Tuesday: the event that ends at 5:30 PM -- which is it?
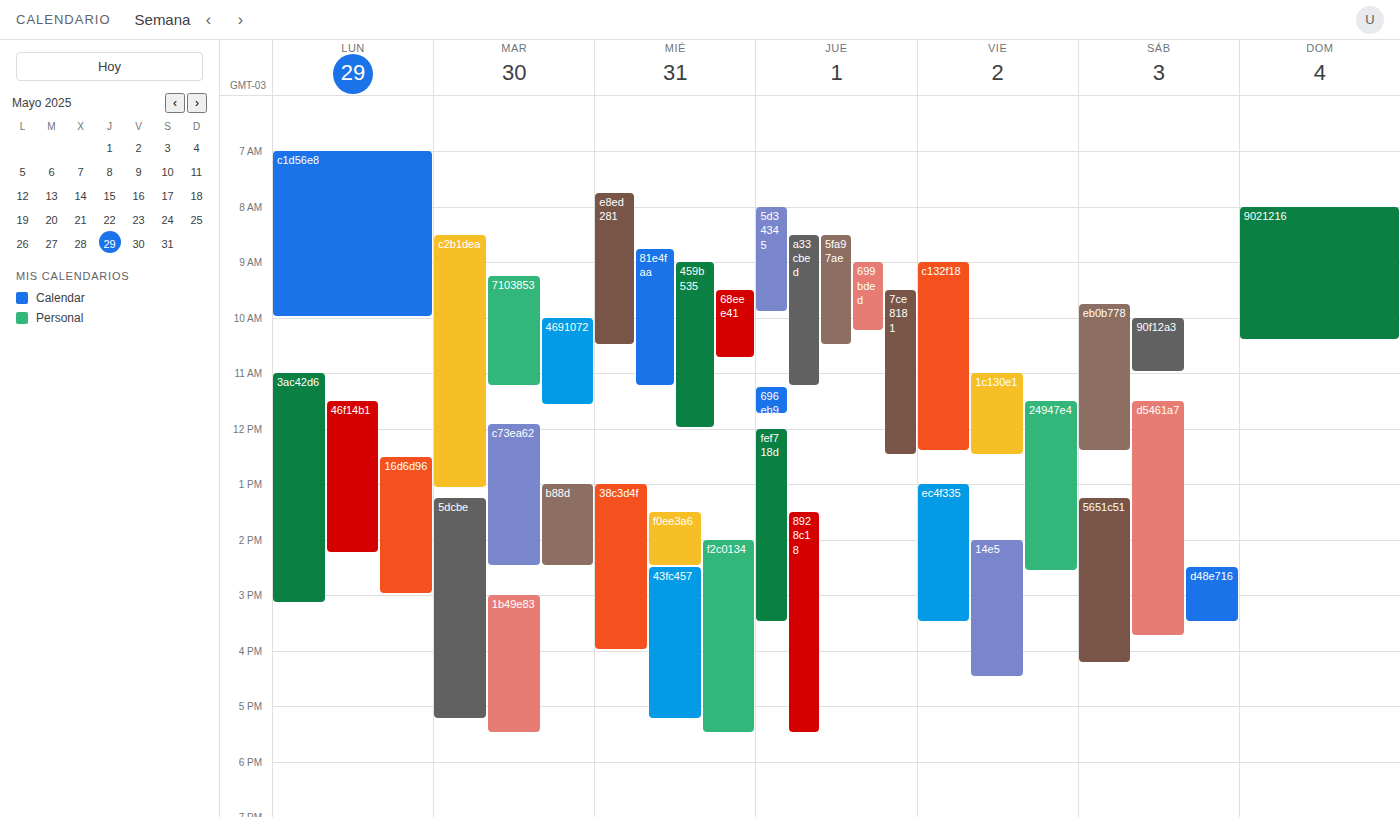
"1b49e83"